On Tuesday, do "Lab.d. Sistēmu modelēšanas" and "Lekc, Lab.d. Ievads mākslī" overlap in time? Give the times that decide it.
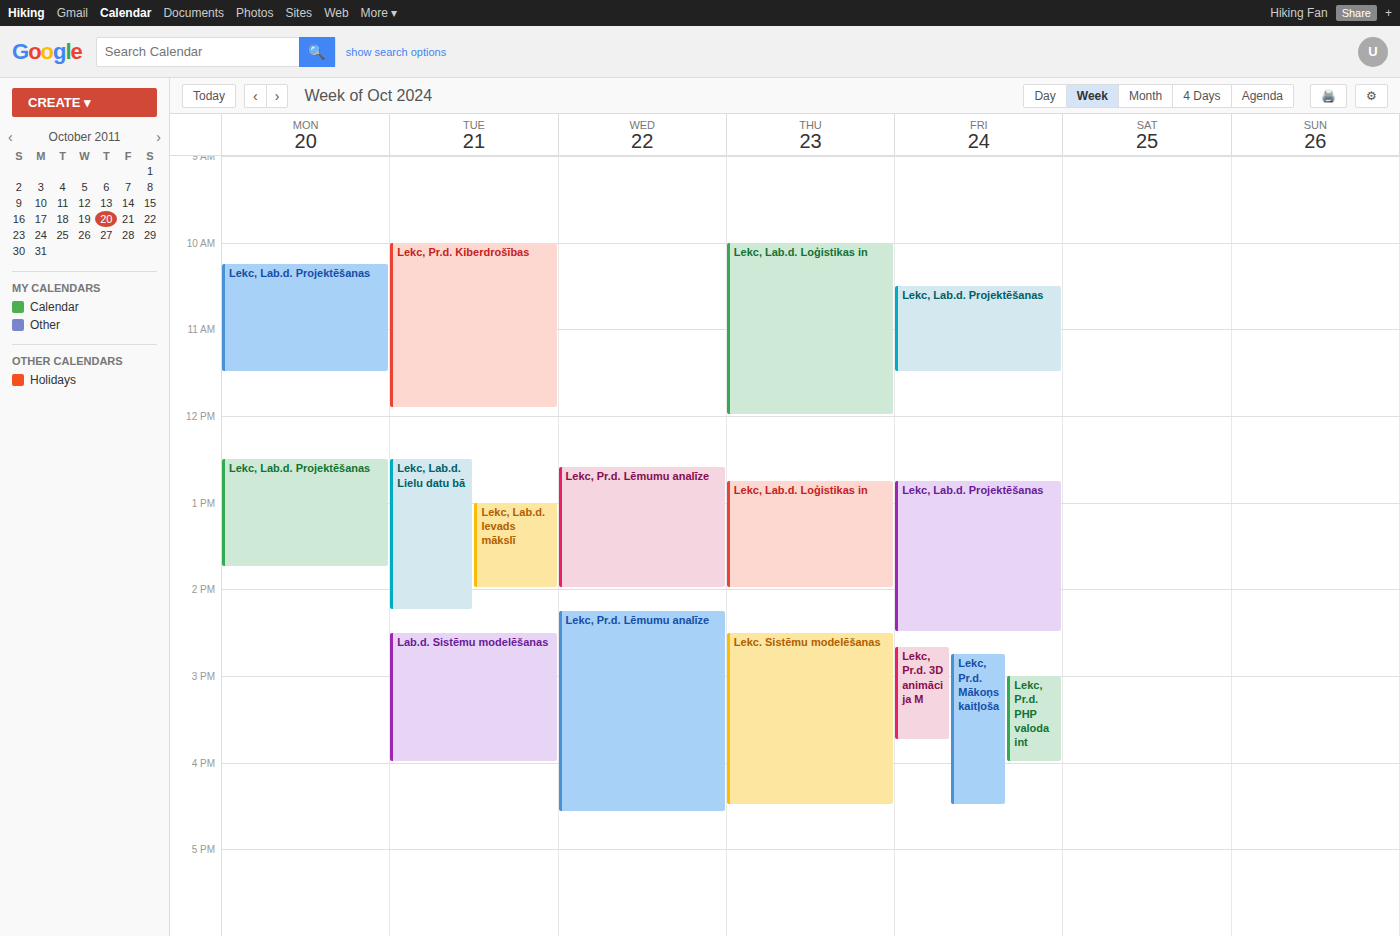
"Lekc, Lab.d. Ievads mākslī" ends at 2:00 PM and "Lab.d. Sistēmu modelēšanas" starts at 2:30 PM -- no overlap.